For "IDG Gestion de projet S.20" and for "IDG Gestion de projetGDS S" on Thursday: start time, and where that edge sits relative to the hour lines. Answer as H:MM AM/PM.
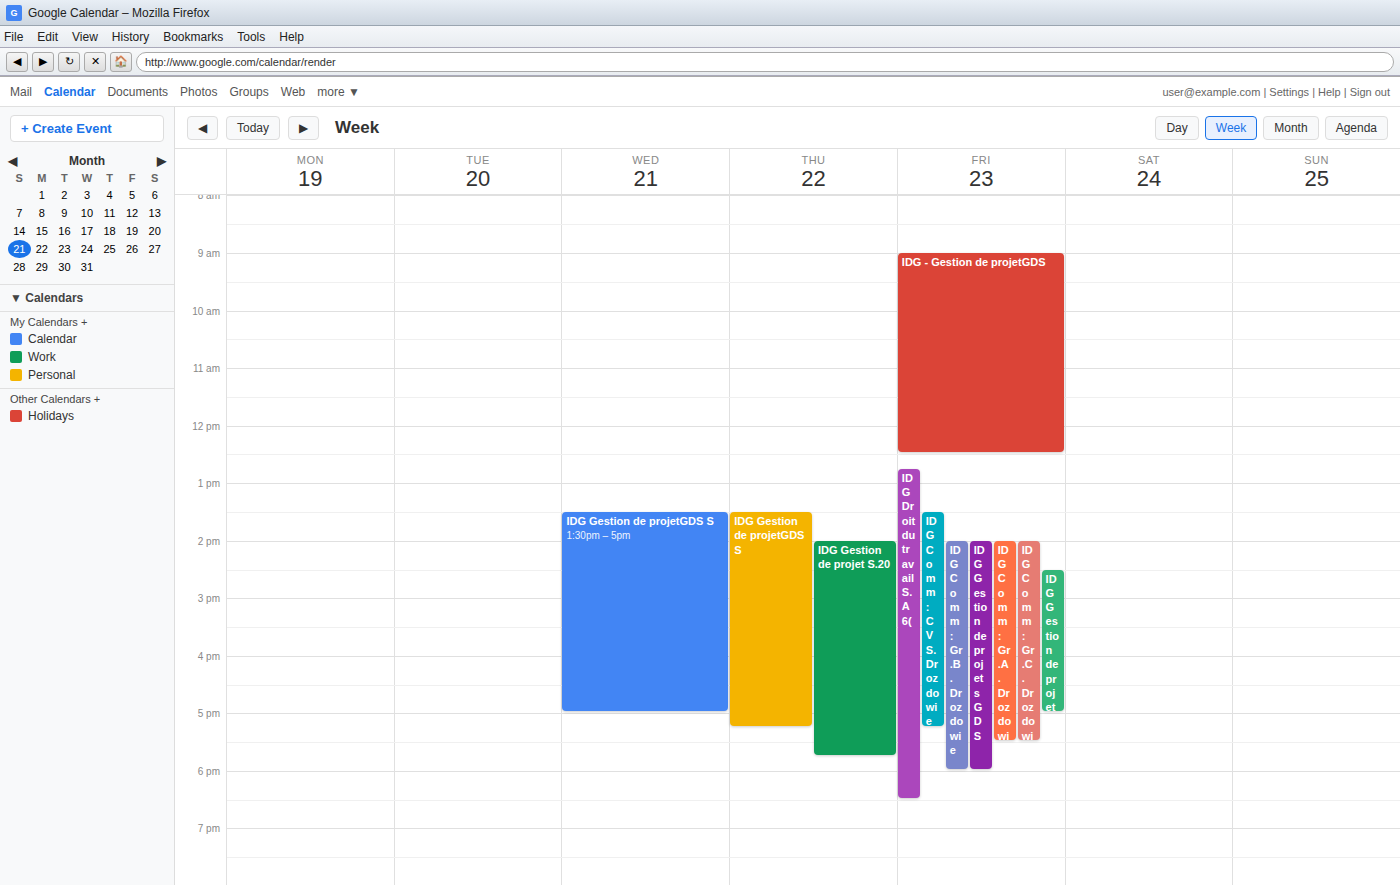
"IDG Gestion de projet S.20": 2:00 PM, exactly on the 2 PM line. "IDG Gestion de projetGDS S": 1:30 PM, halfway between the 1 PM and 2 PM lines.